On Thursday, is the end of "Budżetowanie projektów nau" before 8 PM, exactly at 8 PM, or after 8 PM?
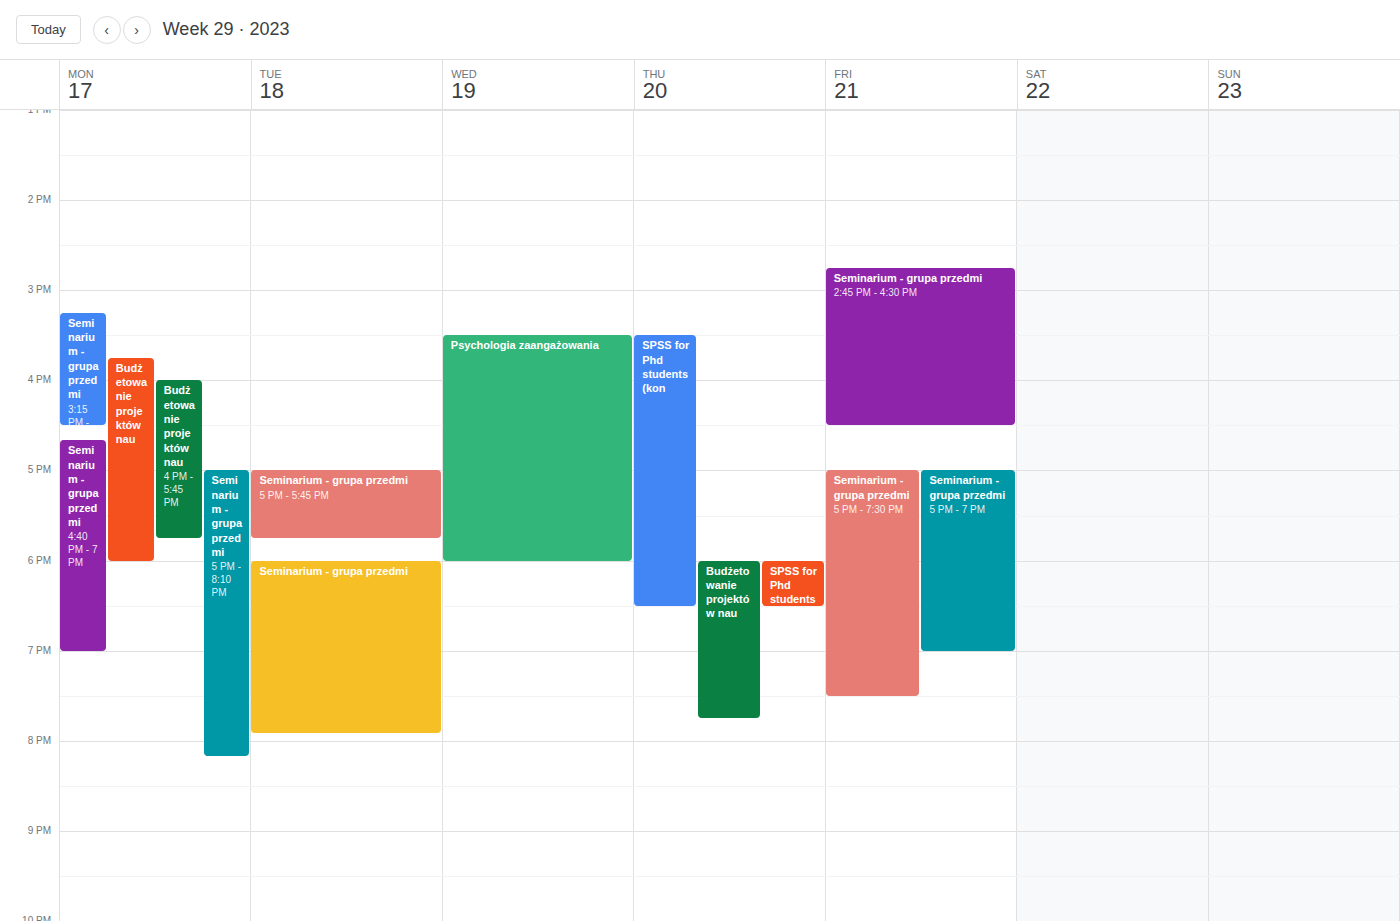
7:45 PM -- before 8 PM, 15 minutes above the 8 PM line.